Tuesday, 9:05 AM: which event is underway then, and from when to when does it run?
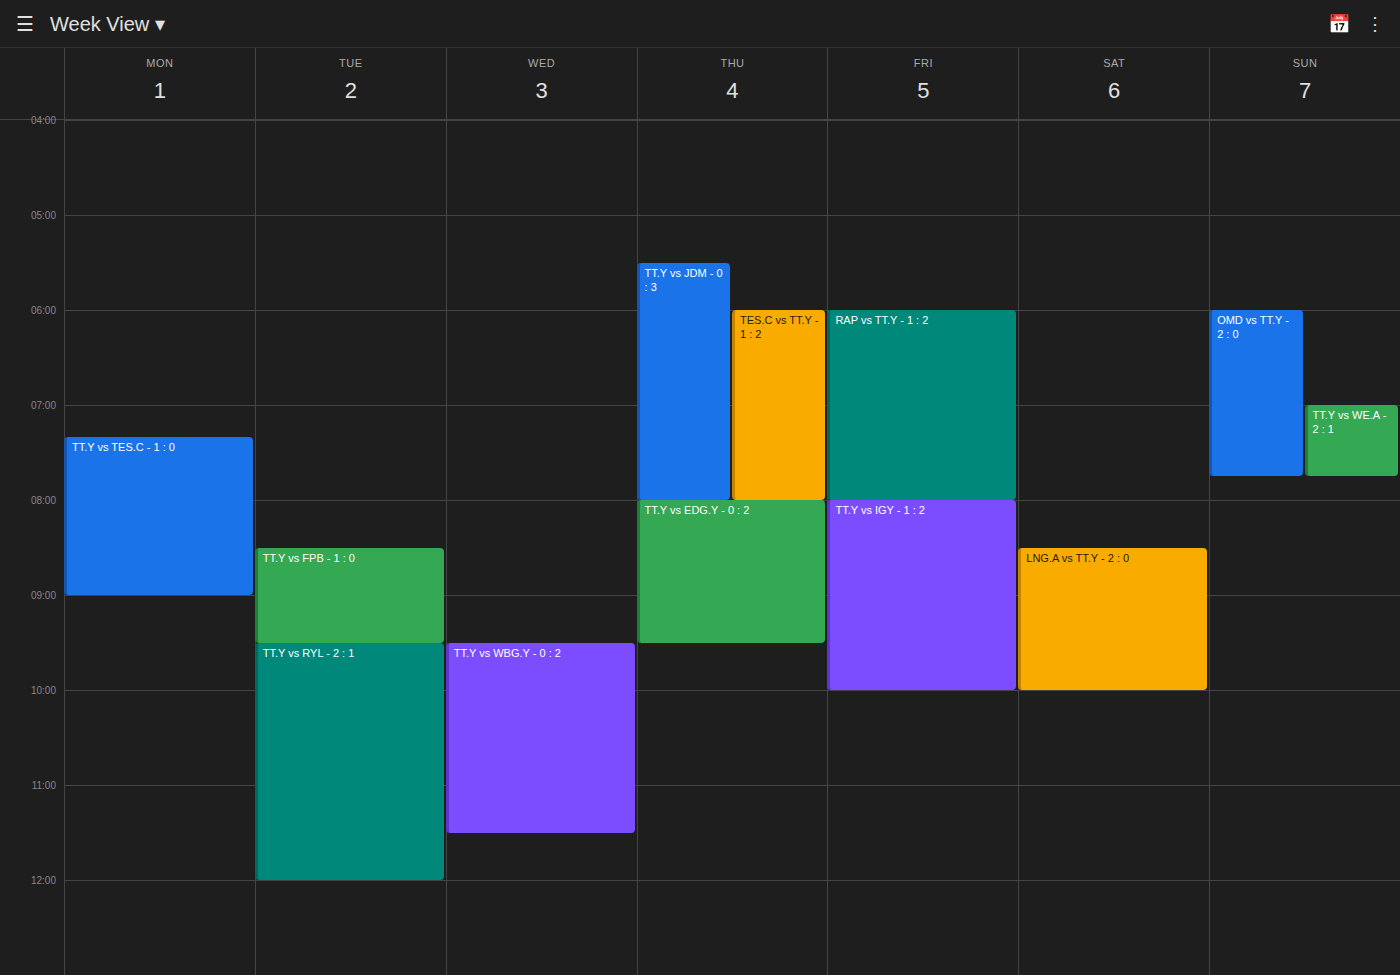
"TT.Y vs FPB - 1 : 0", 8:30 AM to 9:30 AM